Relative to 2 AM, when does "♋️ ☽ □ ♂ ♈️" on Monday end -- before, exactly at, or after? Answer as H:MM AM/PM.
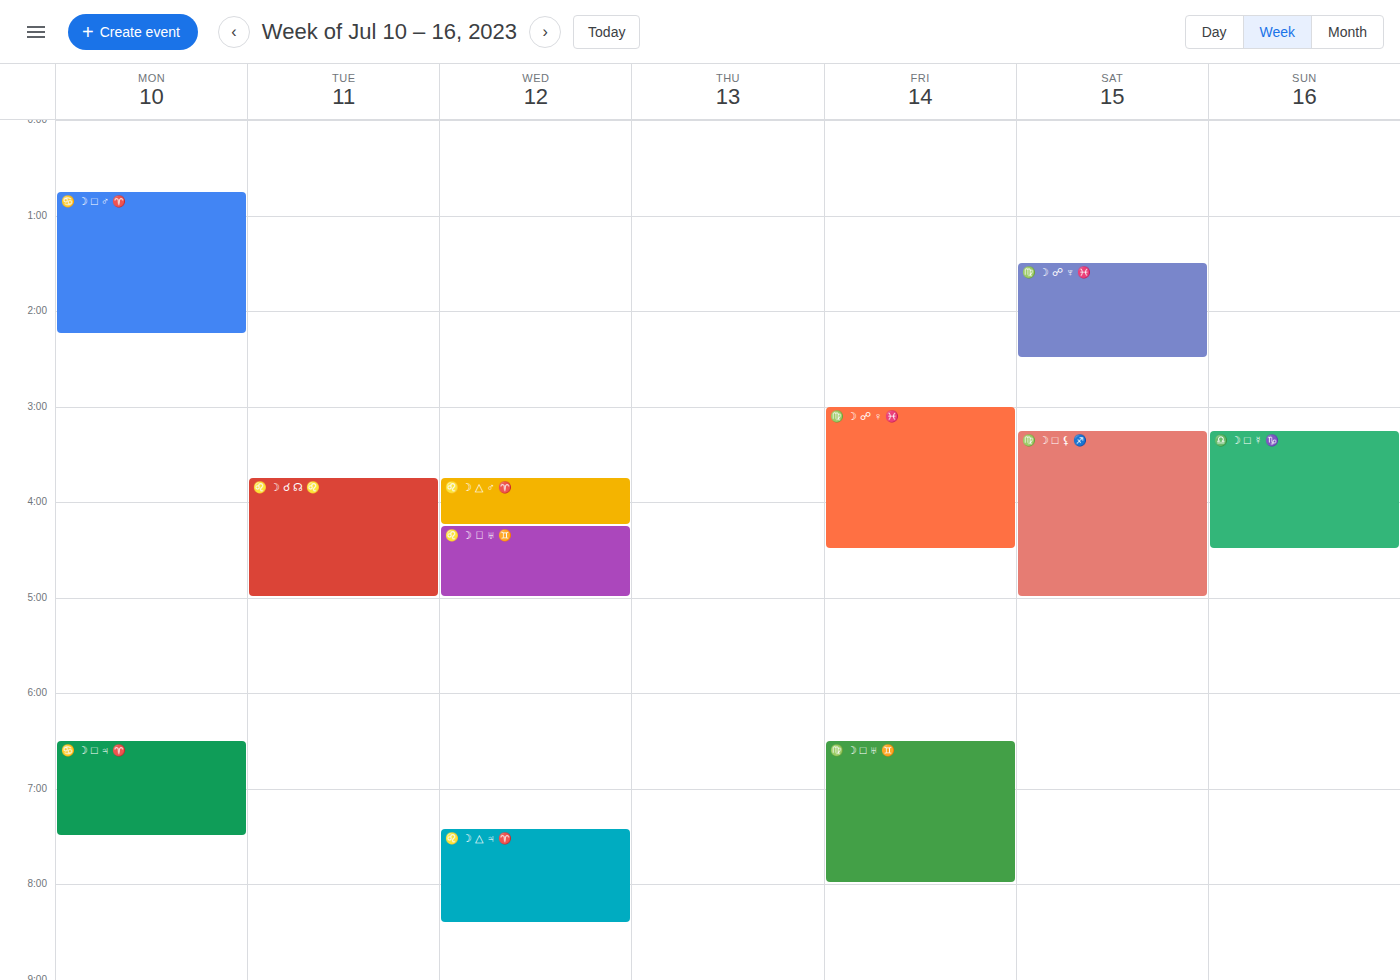
2:15 AM -- after 2 AM, 15 minutes below the 2 AM line.